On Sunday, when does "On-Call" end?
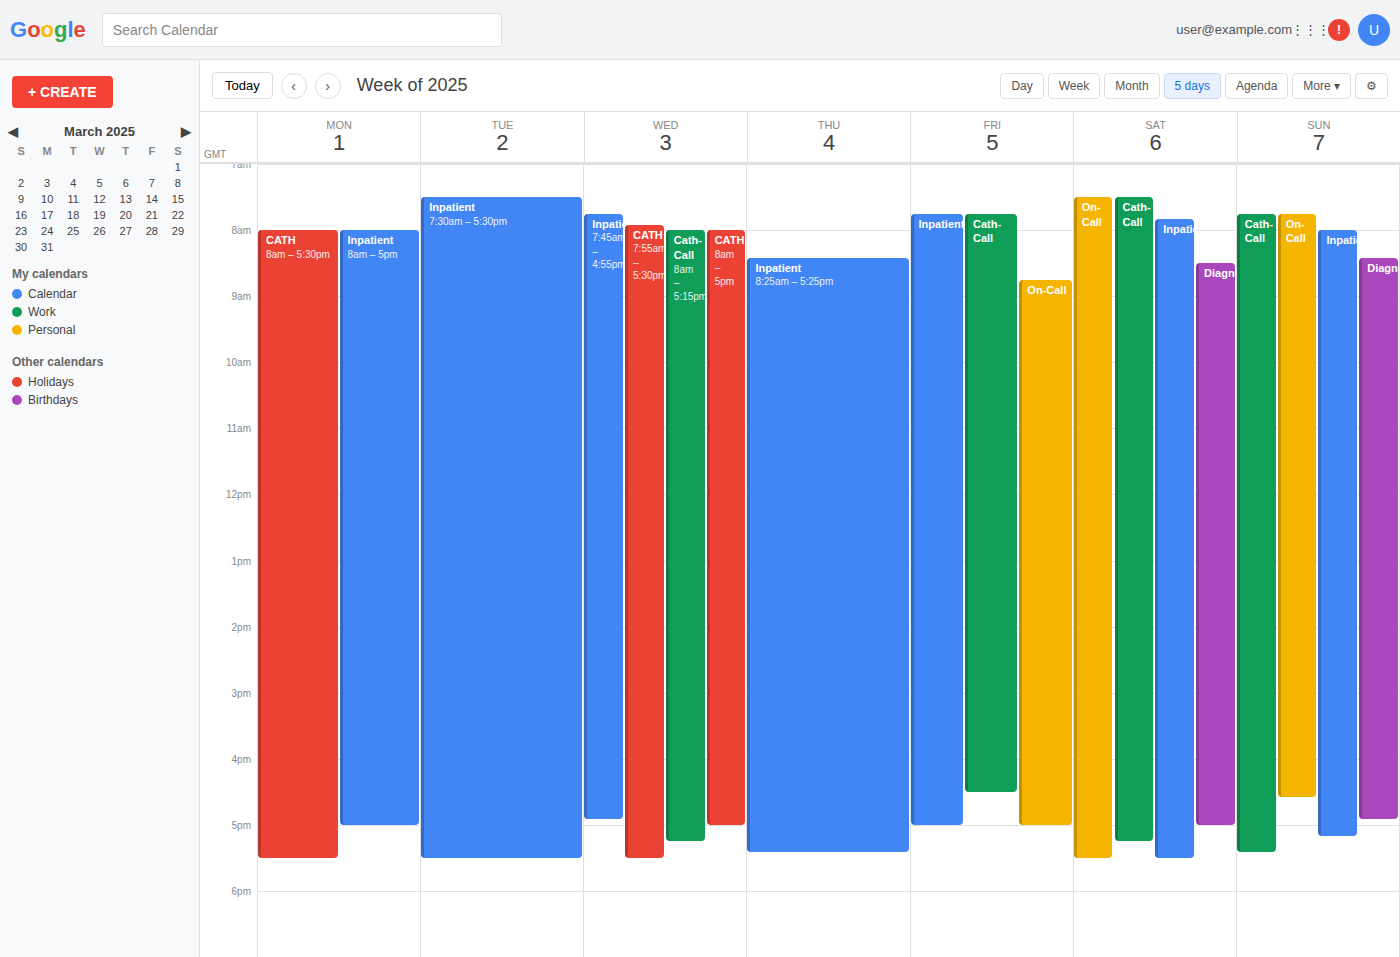
4:35 PM